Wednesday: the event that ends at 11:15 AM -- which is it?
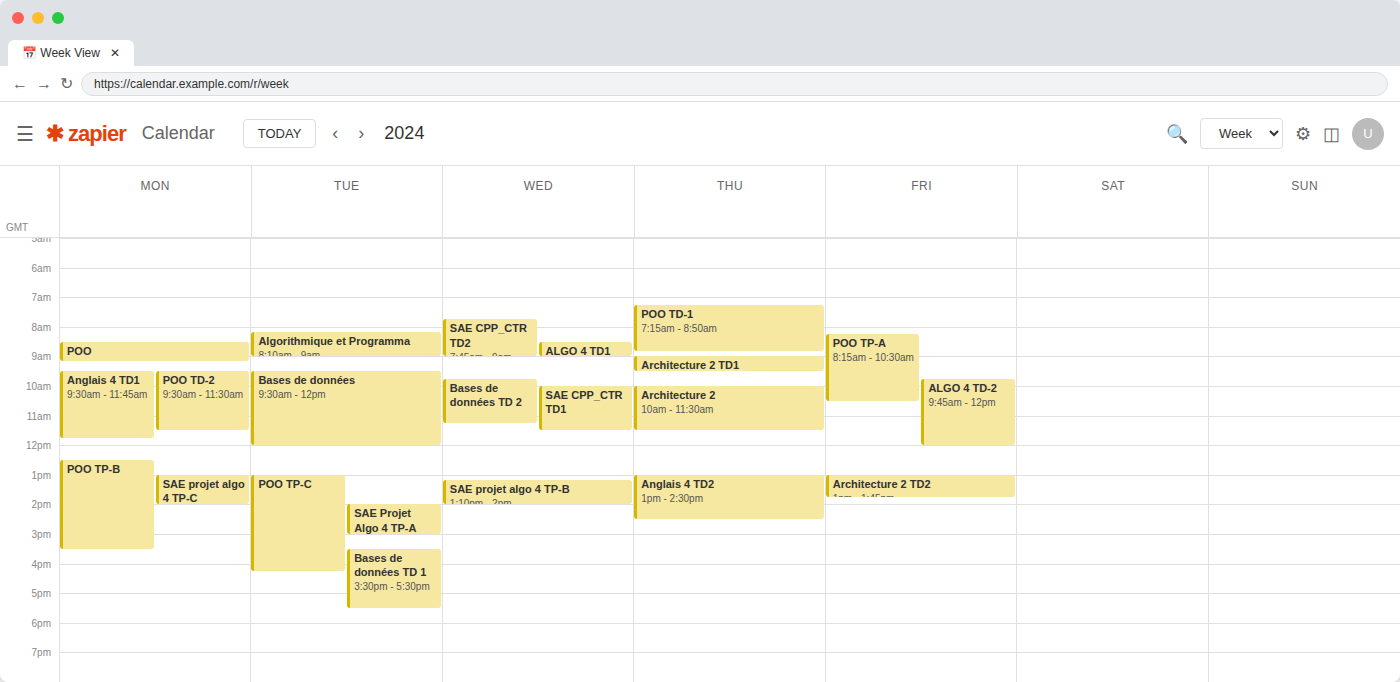
"Bases de données TD 2"